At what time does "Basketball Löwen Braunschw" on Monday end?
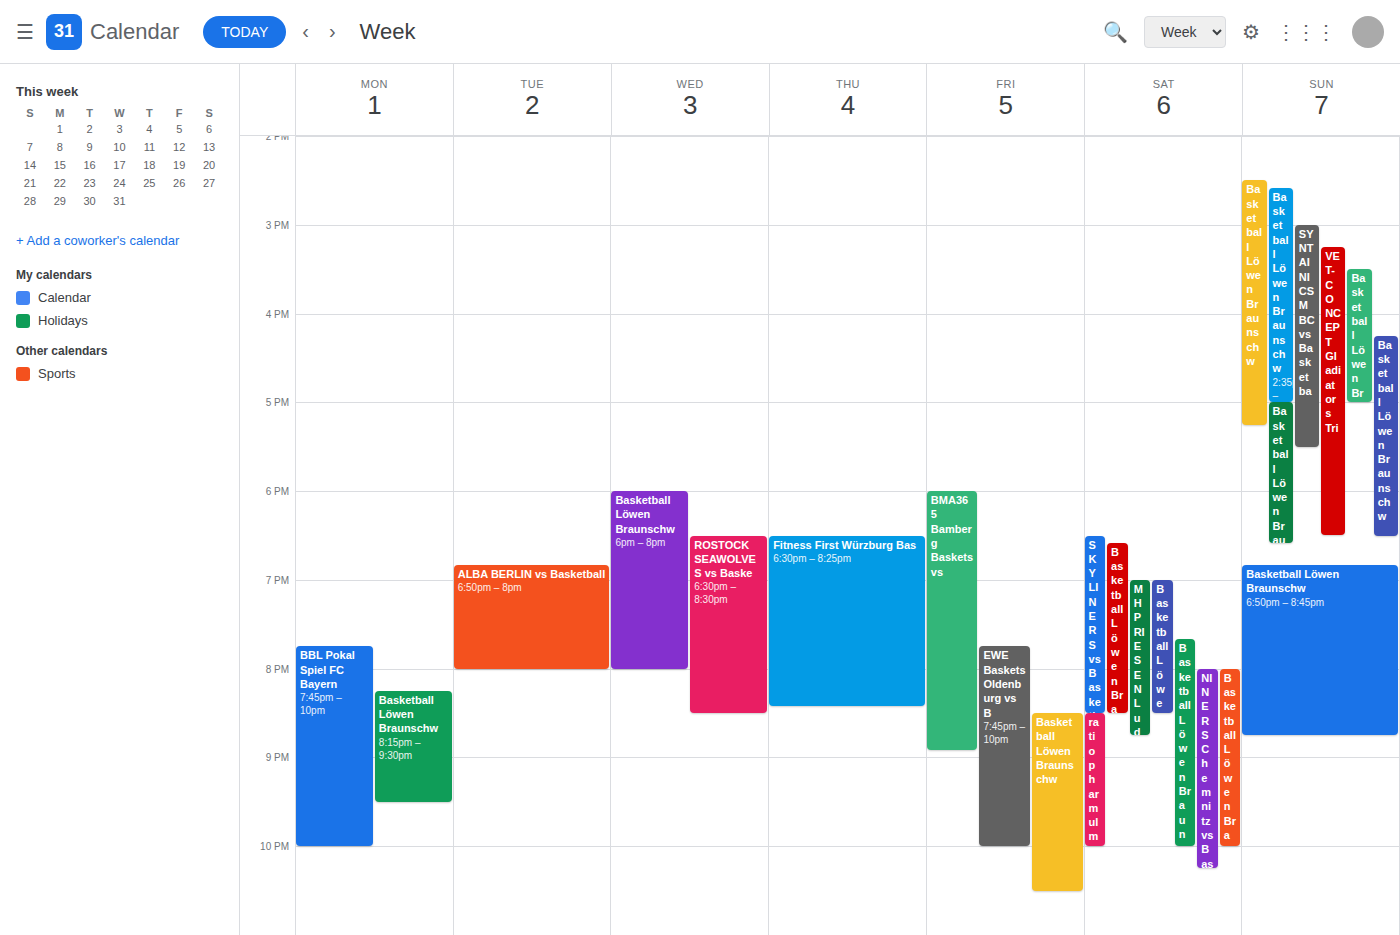
9:30 PM